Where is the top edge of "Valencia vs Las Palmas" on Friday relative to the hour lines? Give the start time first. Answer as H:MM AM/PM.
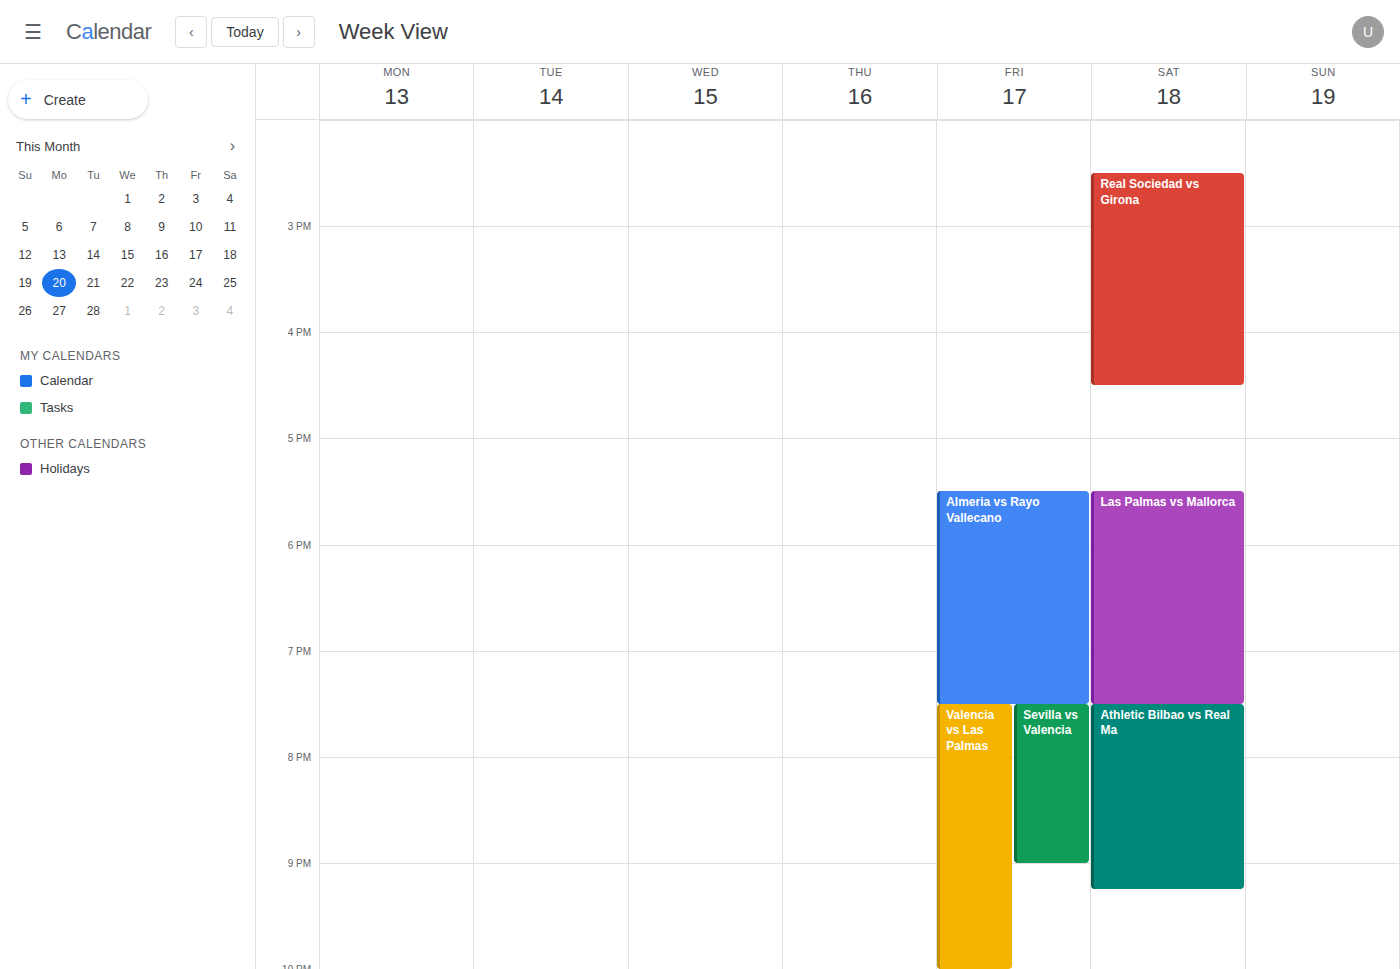
7:30 PM -- halfway between the 7 PM and 8 PM lines.